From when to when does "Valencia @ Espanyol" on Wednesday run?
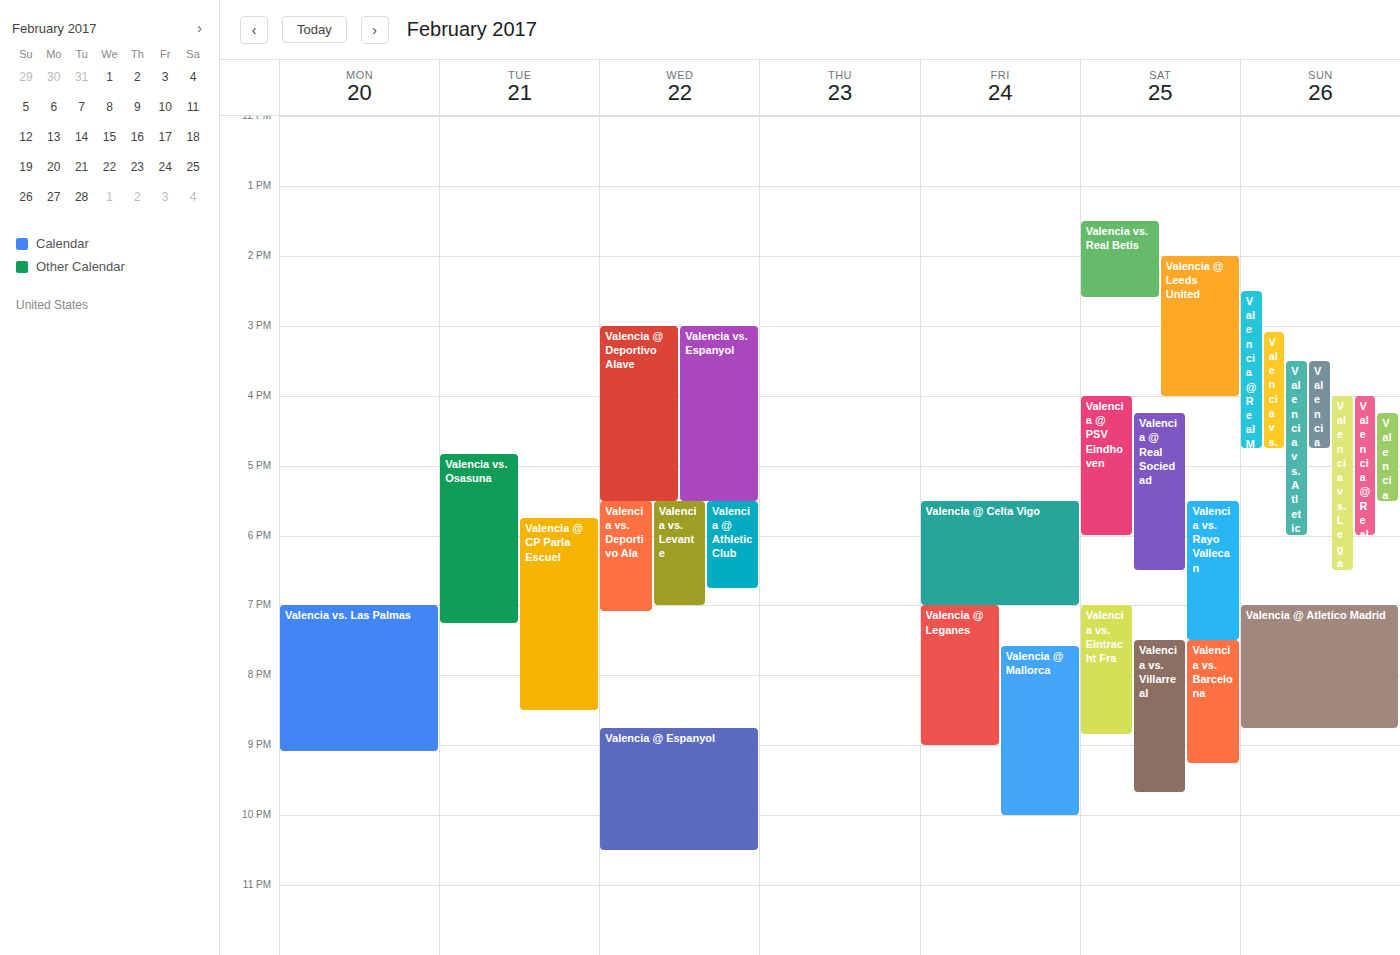
8:45 PM to 10:30 PM